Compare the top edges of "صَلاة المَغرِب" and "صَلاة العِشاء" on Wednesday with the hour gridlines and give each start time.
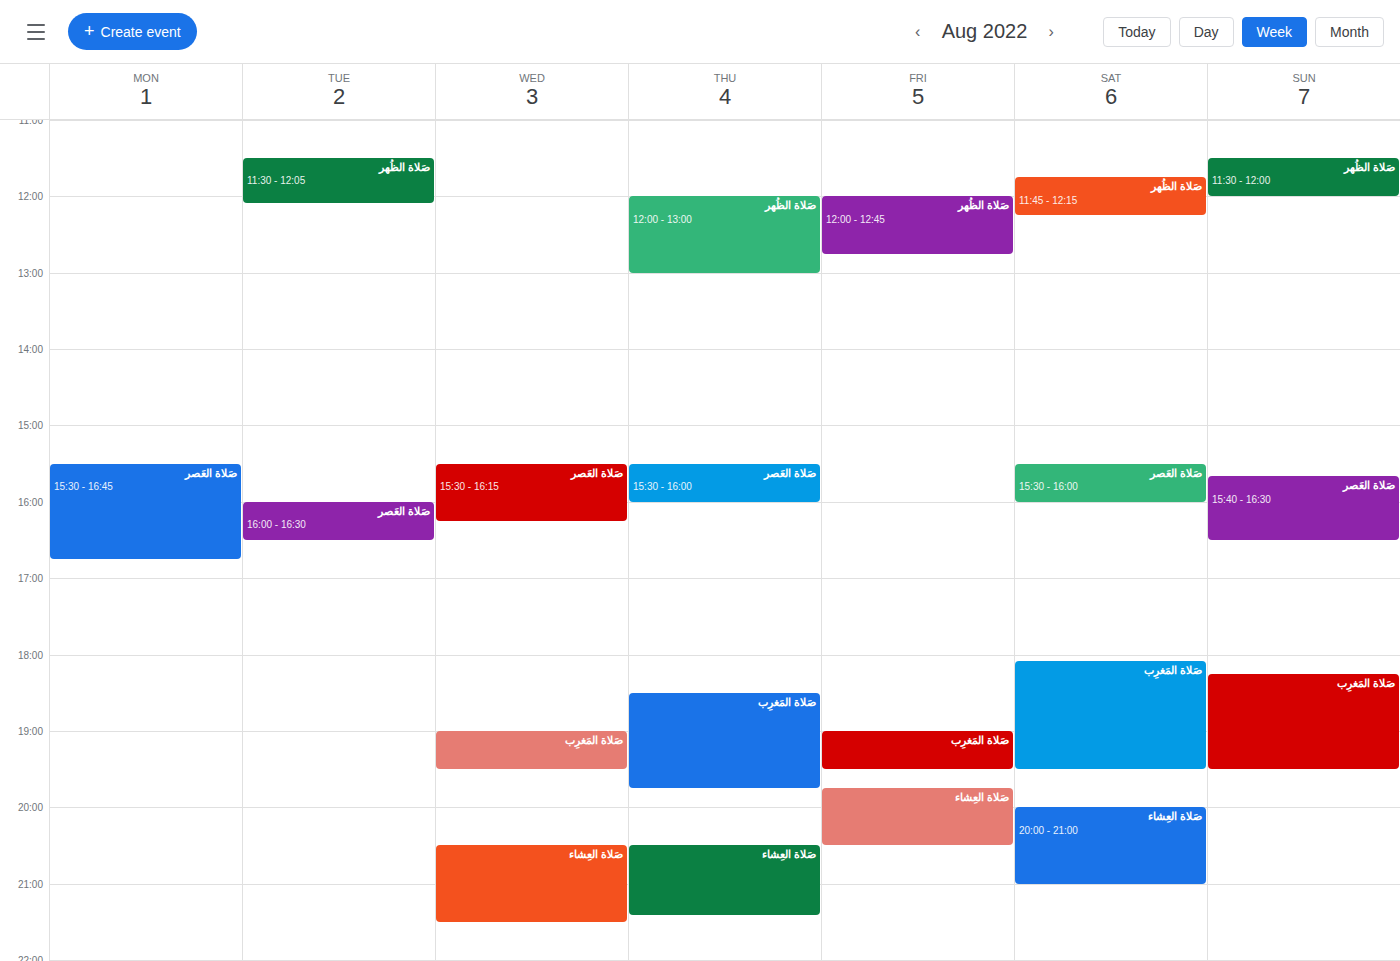
"صَلاة المَغرِب": 7:00 PM, exactly on the 7 PM line. "صَلاة العِشاء": 8:30 PM, halfway between the 8 PM and 9 PM lines.